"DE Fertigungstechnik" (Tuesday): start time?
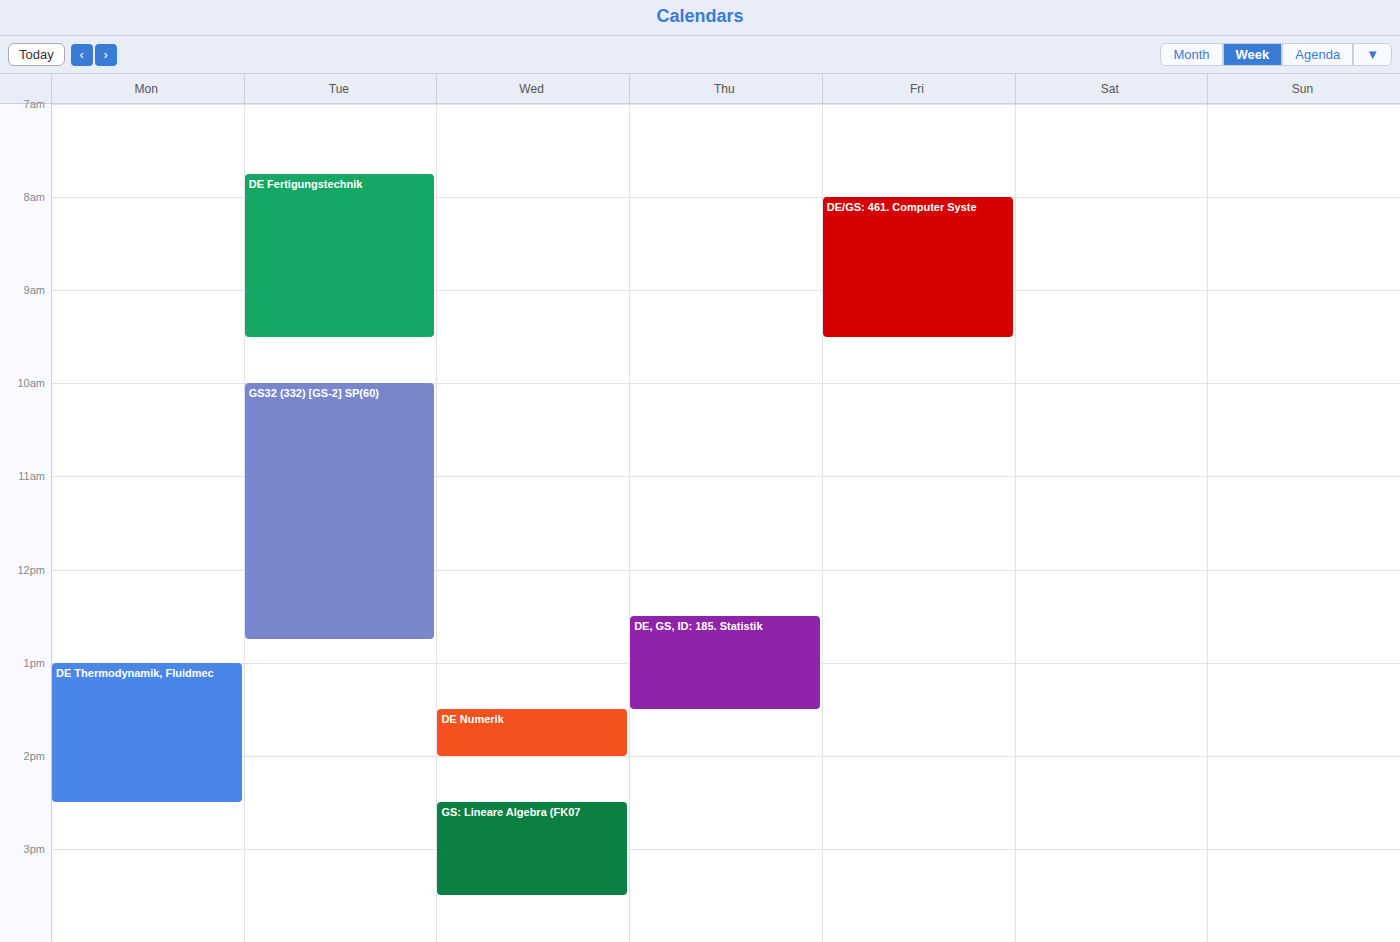
7:45 AM